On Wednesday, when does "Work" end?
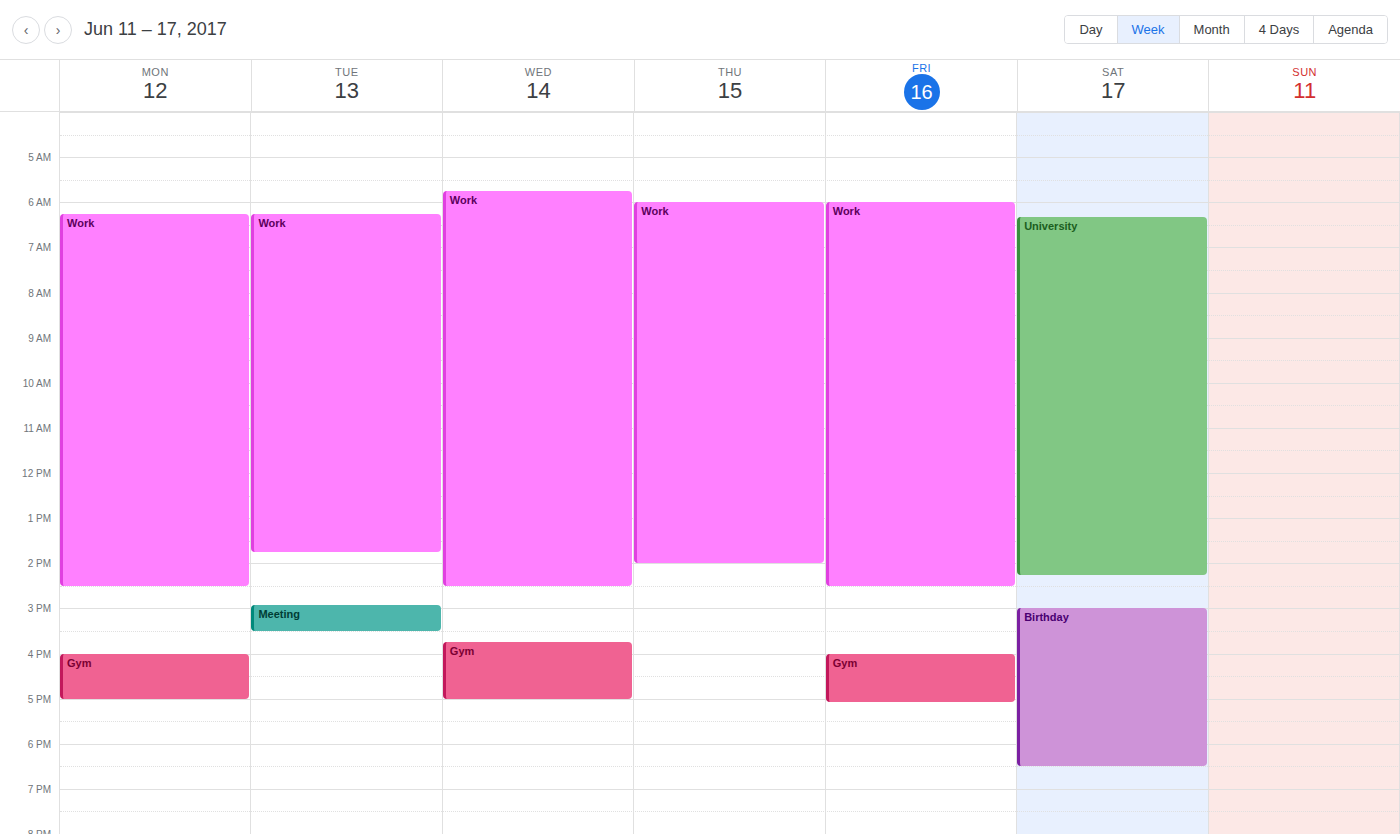
2:30 PM